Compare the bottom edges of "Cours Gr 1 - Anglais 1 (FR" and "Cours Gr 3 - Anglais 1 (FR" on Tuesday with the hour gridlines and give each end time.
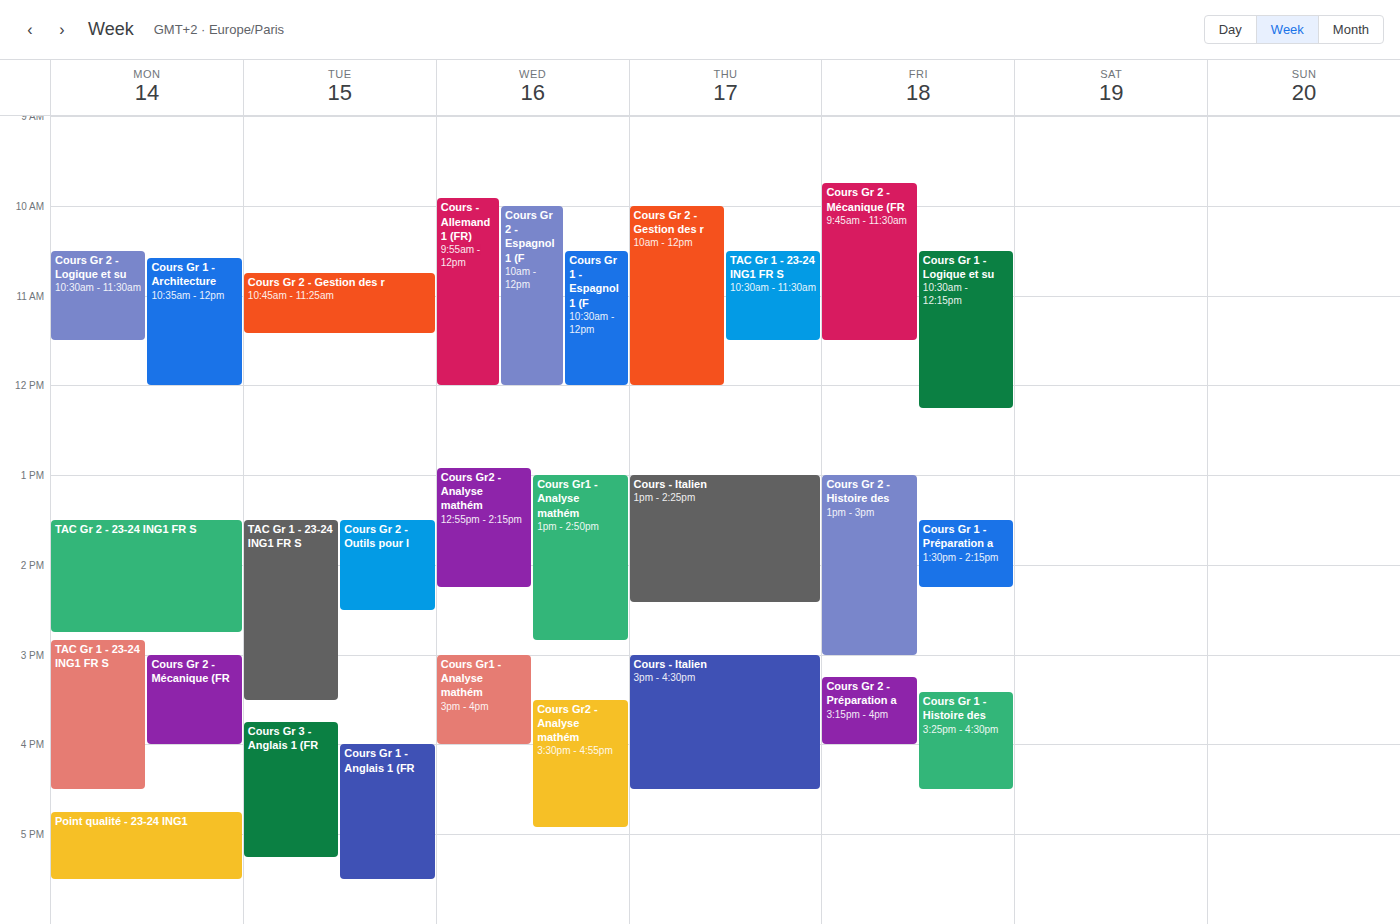
"Cours Gr 1 - Anglais 1 (FR": 5:30 PM, halfway between the 5 PM and 6 PM lines. "Cours Gr 3 - Anglais 1 (FR": 5:15 PM, neither: a quarter of the way from the 5 PM line to the 6 PM line.